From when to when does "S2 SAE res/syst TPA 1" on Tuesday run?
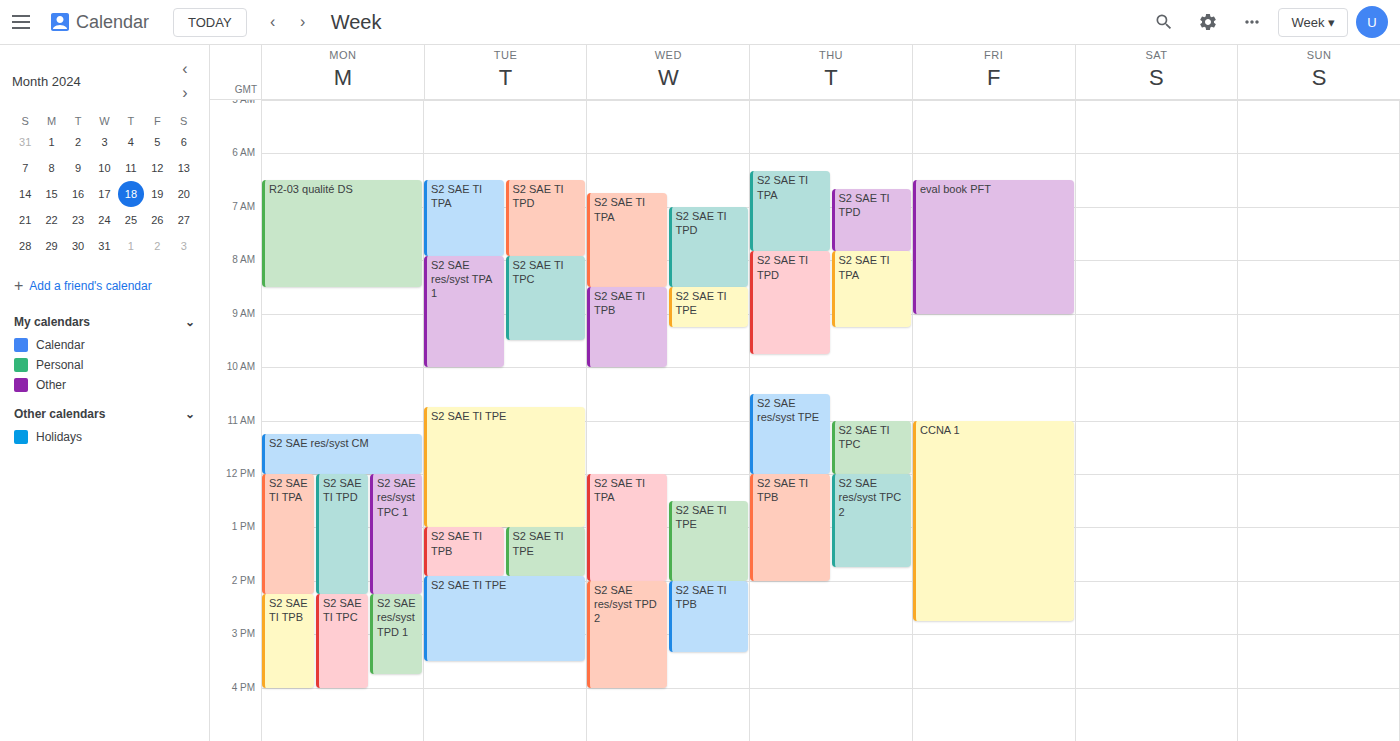
7:55 AM to 10:00 AM